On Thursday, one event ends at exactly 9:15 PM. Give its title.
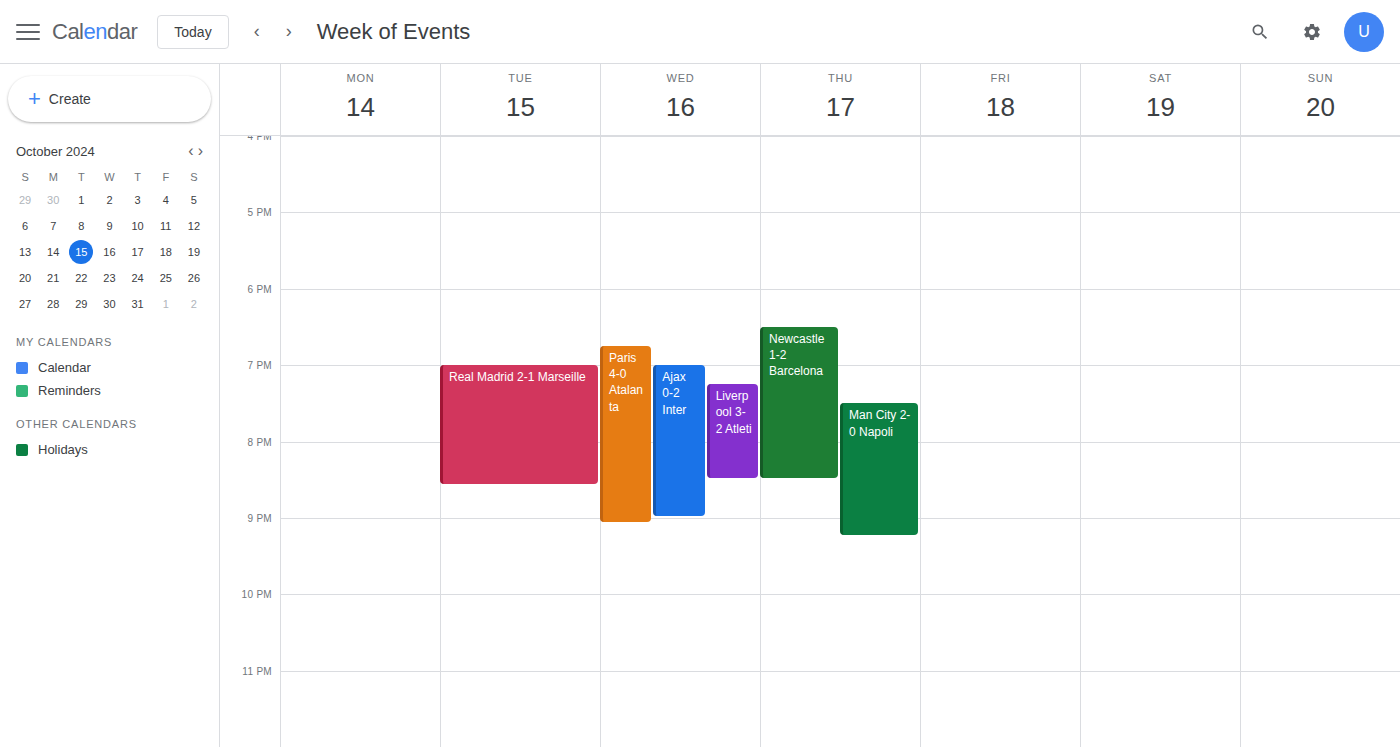
"Man City 2-0 Napoli"